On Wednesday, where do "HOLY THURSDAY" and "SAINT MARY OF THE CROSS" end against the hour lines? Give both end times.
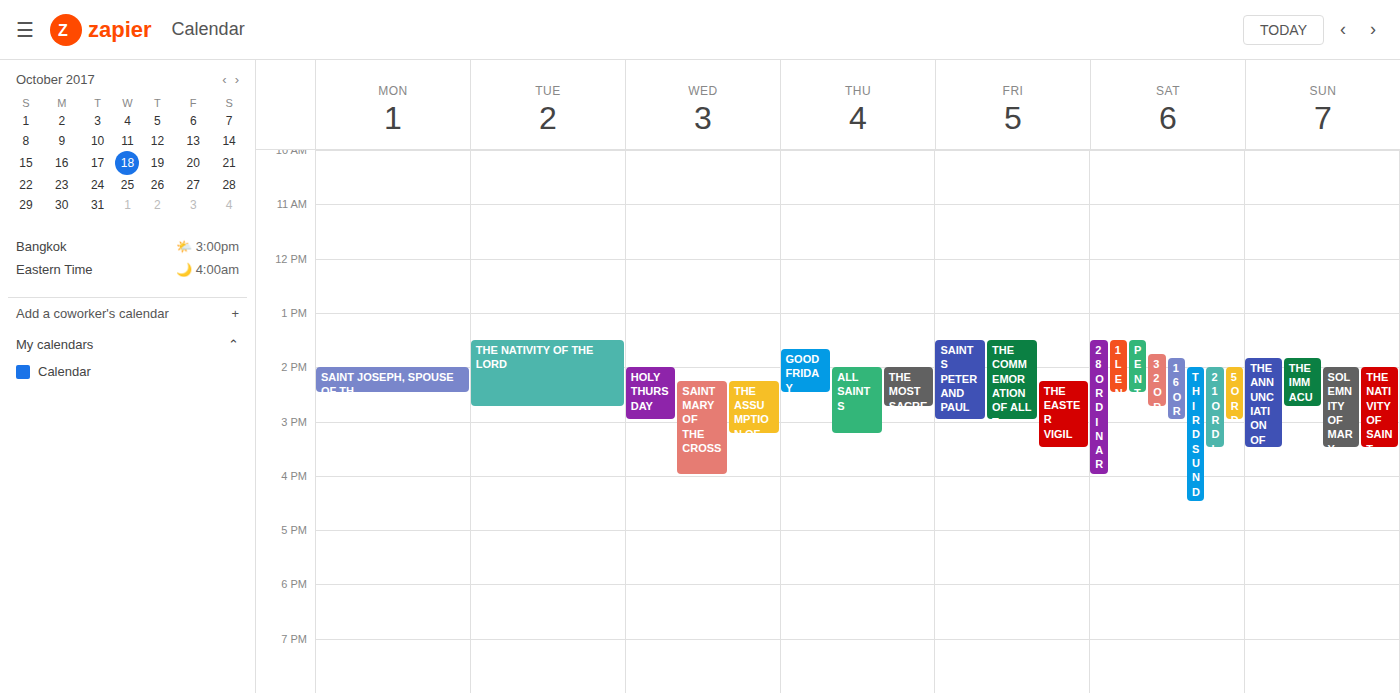
"HOLY THURSDAY": 3:00 PM, exactly on the 3 PM line. "SAINT MARY OF THE CROSS": 4:00 PM, exactly on the 4 PM line.